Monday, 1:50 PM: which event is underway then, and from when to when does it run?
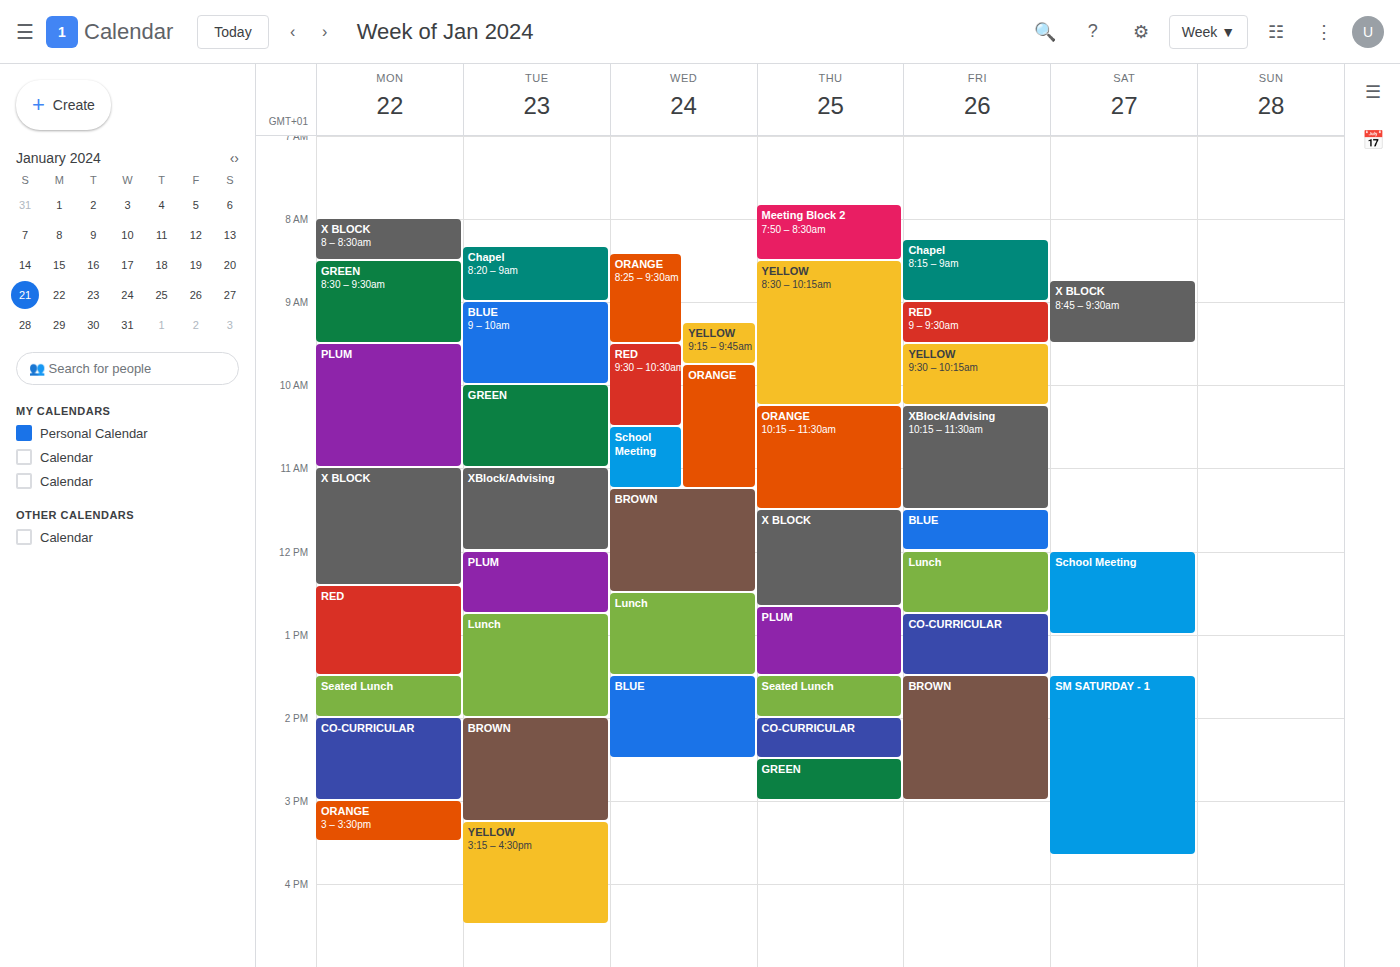
"Seated Lunch", 1:30 PM to 2:00 PM